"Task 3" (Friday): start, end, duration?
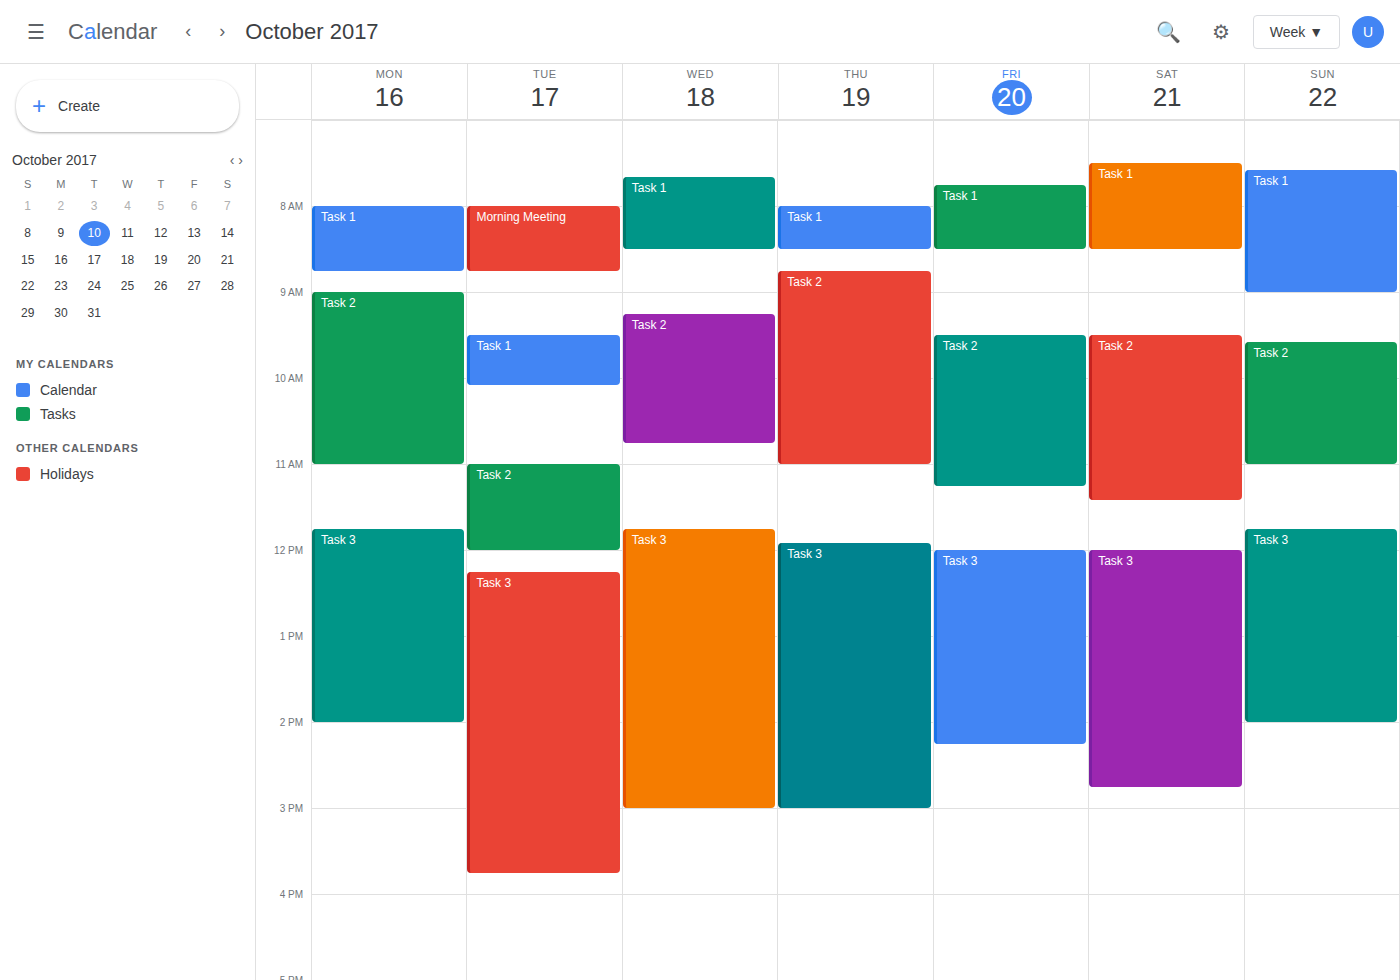
12:00 PM to 2:15 PM, 2 hours 15 minutes